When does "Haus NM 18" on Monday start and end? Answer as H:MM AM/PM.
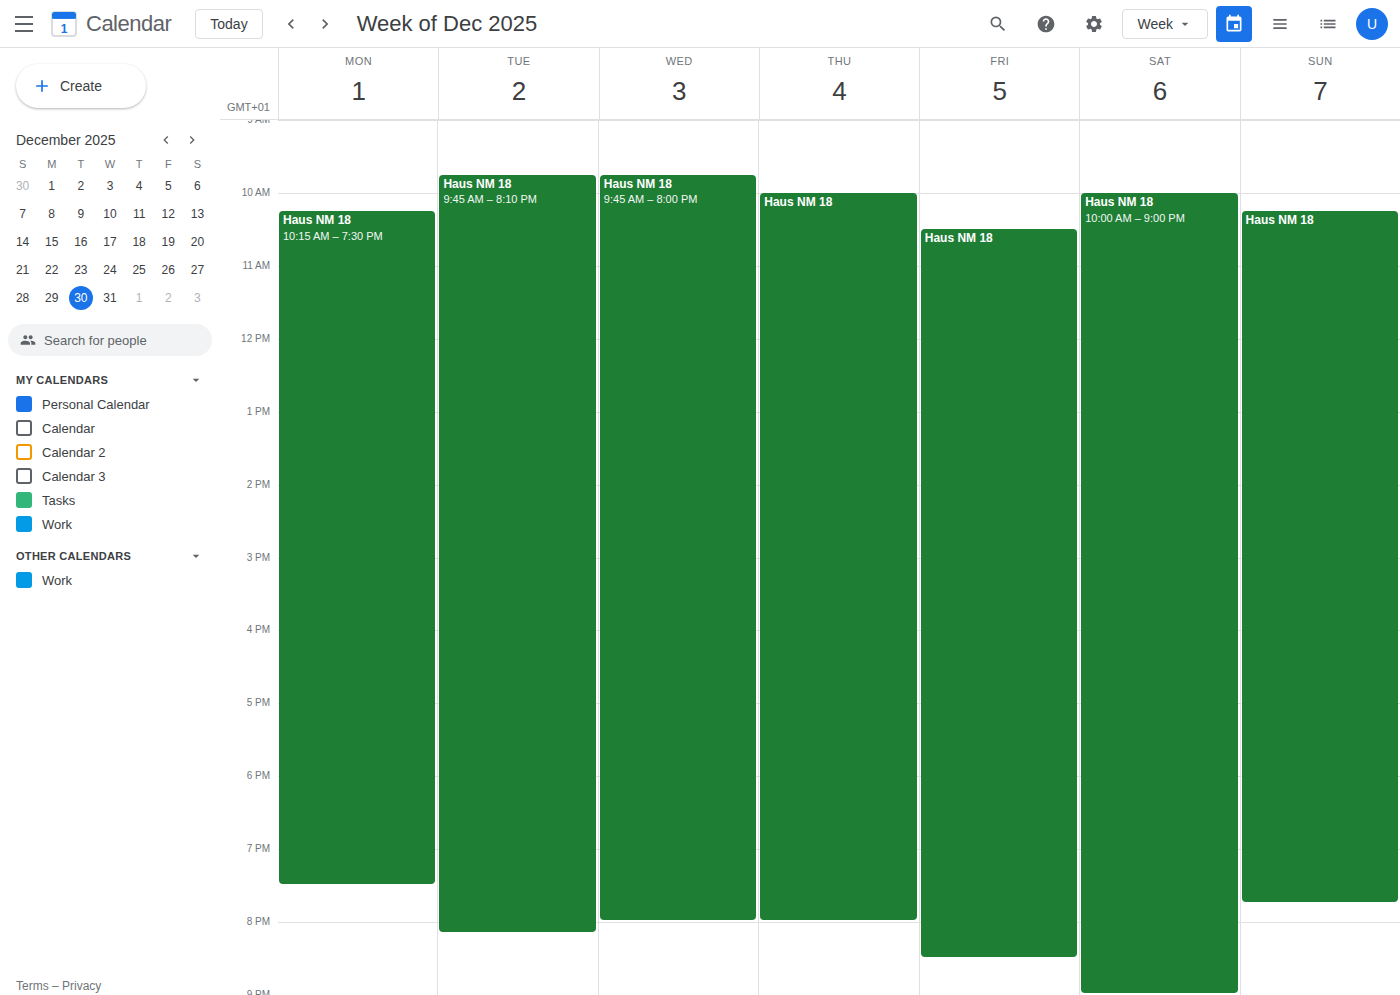
10:15 AM to 7:30 PM